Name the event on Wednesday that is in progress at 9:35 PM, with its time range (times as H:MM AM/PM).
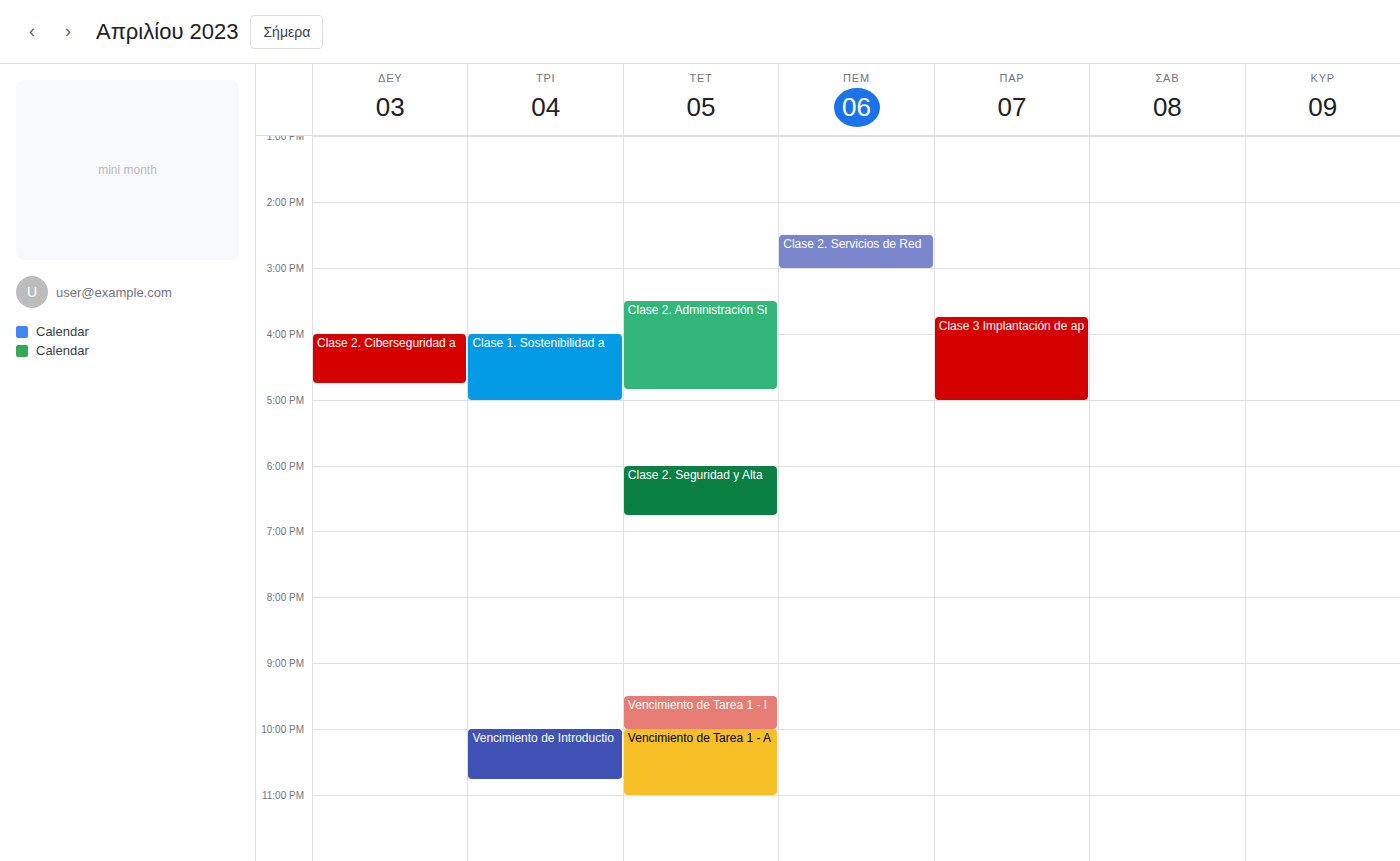
"Vencimiento de Tarea 1 - I", 9:30 PM to 10:00 PM